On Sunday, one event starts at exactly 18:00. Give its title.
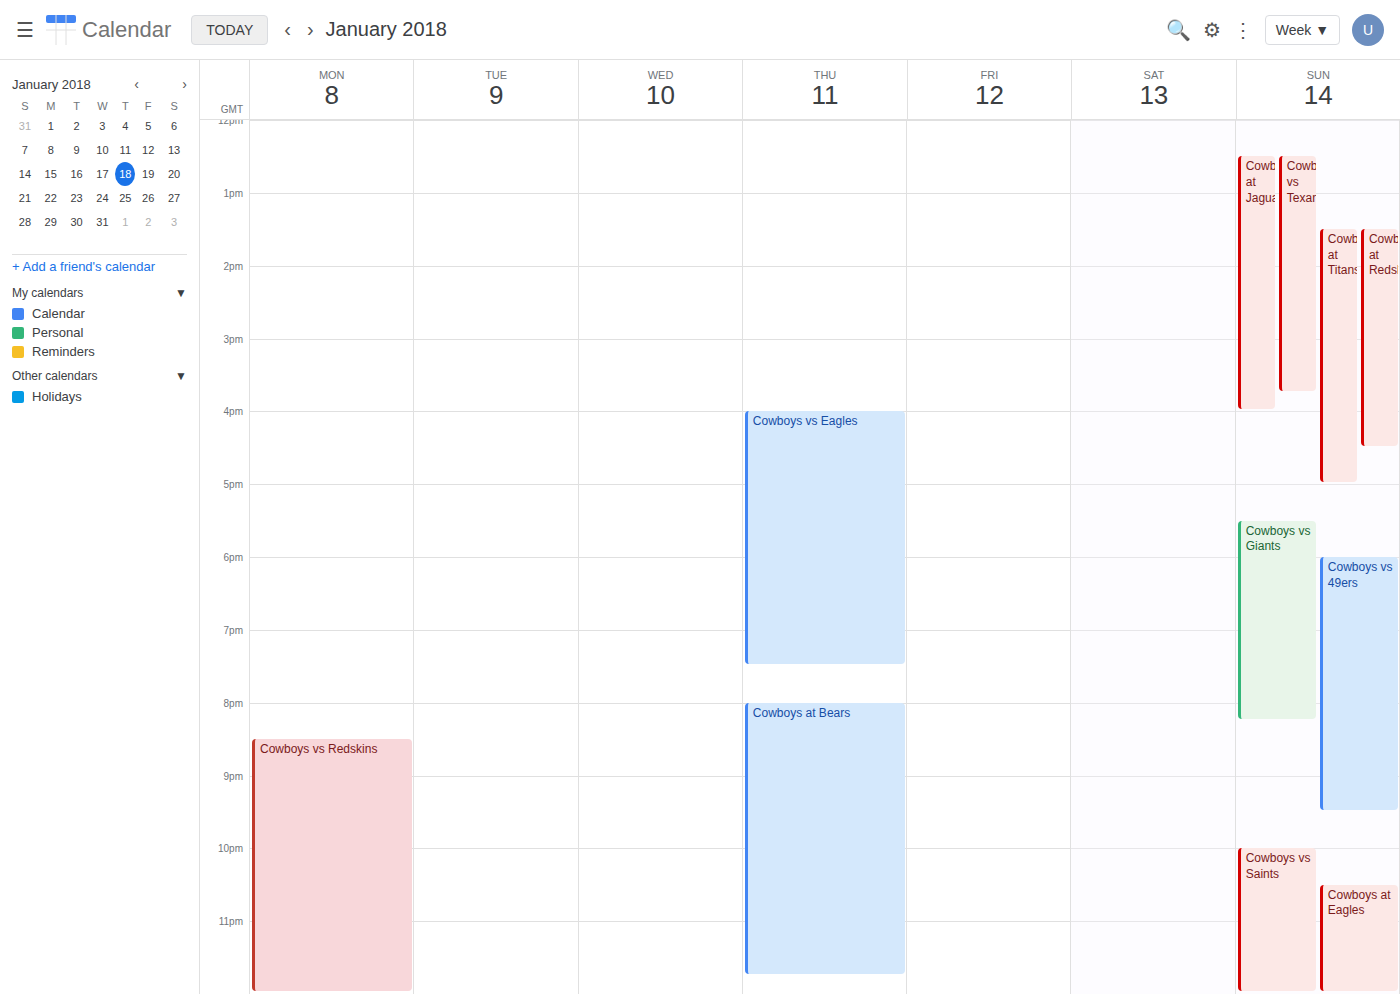
"Cowboys vs 49ers"